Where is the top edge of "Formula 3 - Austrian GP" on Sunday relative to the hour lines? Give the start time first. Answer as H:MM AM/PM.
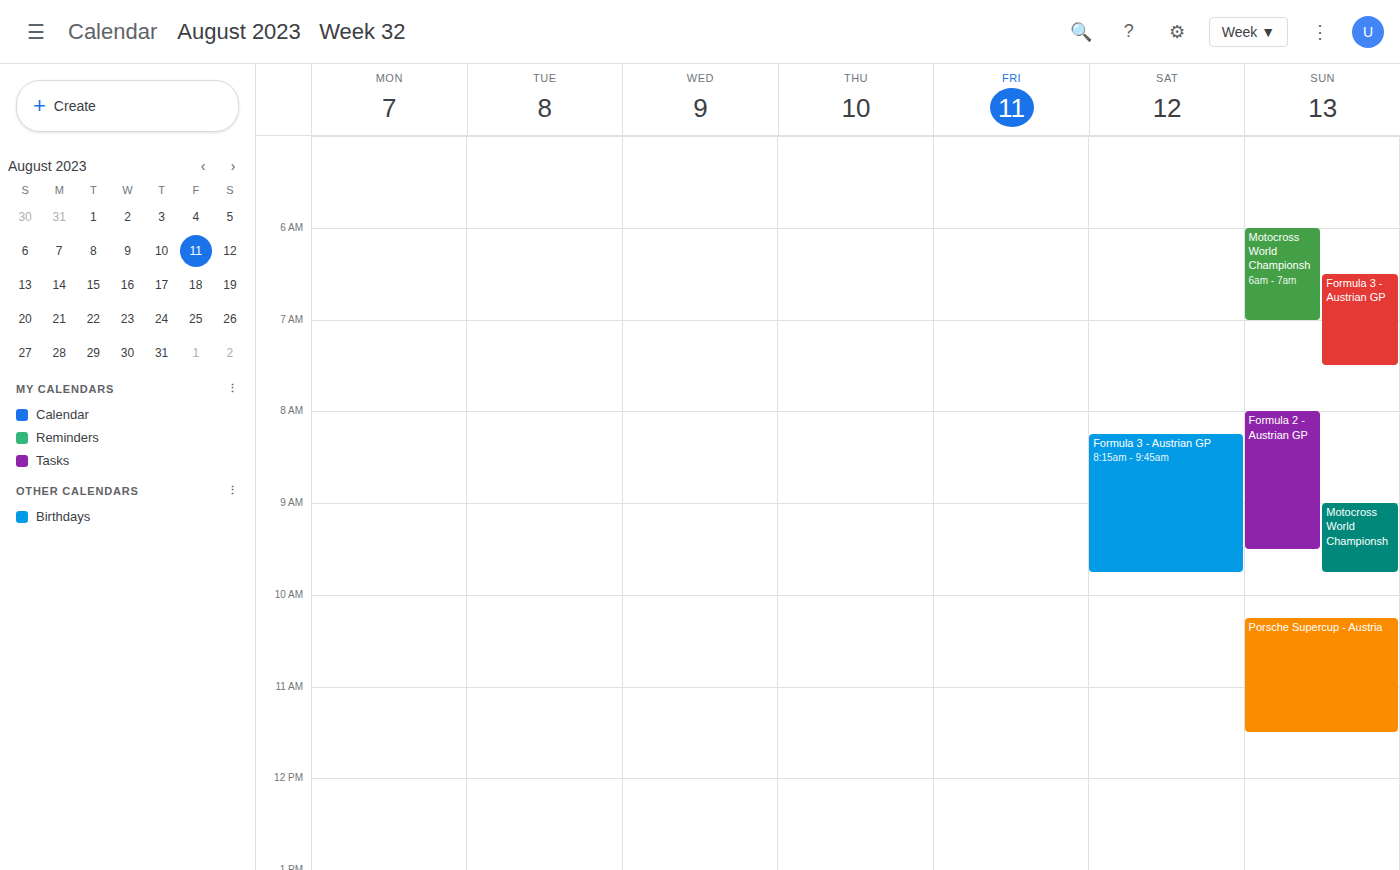
6:30 AM -- halfway between the 6 AM and 7 AM lines.